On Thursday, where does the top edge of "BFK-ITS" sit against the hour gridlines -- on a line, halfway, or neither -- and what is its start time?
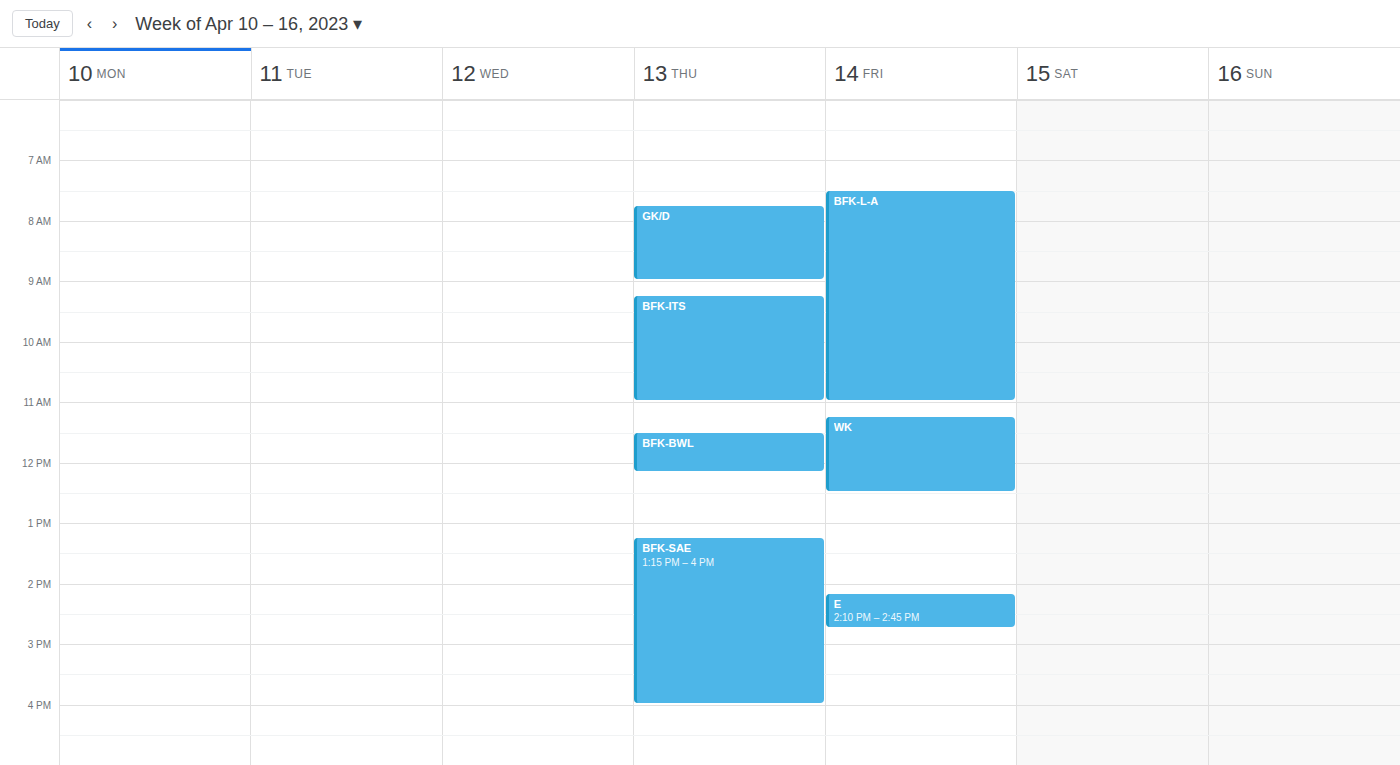
9:15 AM -- neither: a quarter of the way from the 9 AM line to the 10 AM line.